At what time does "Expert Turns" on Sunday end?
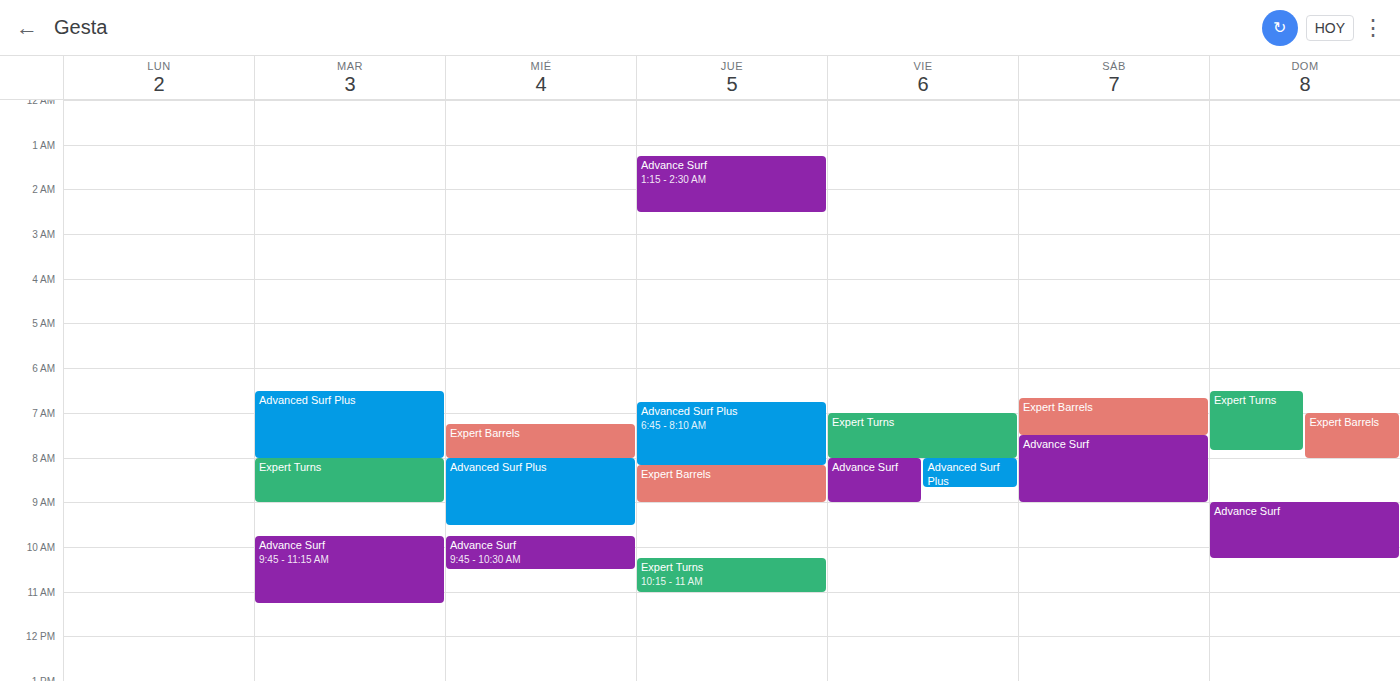
7:50 AM